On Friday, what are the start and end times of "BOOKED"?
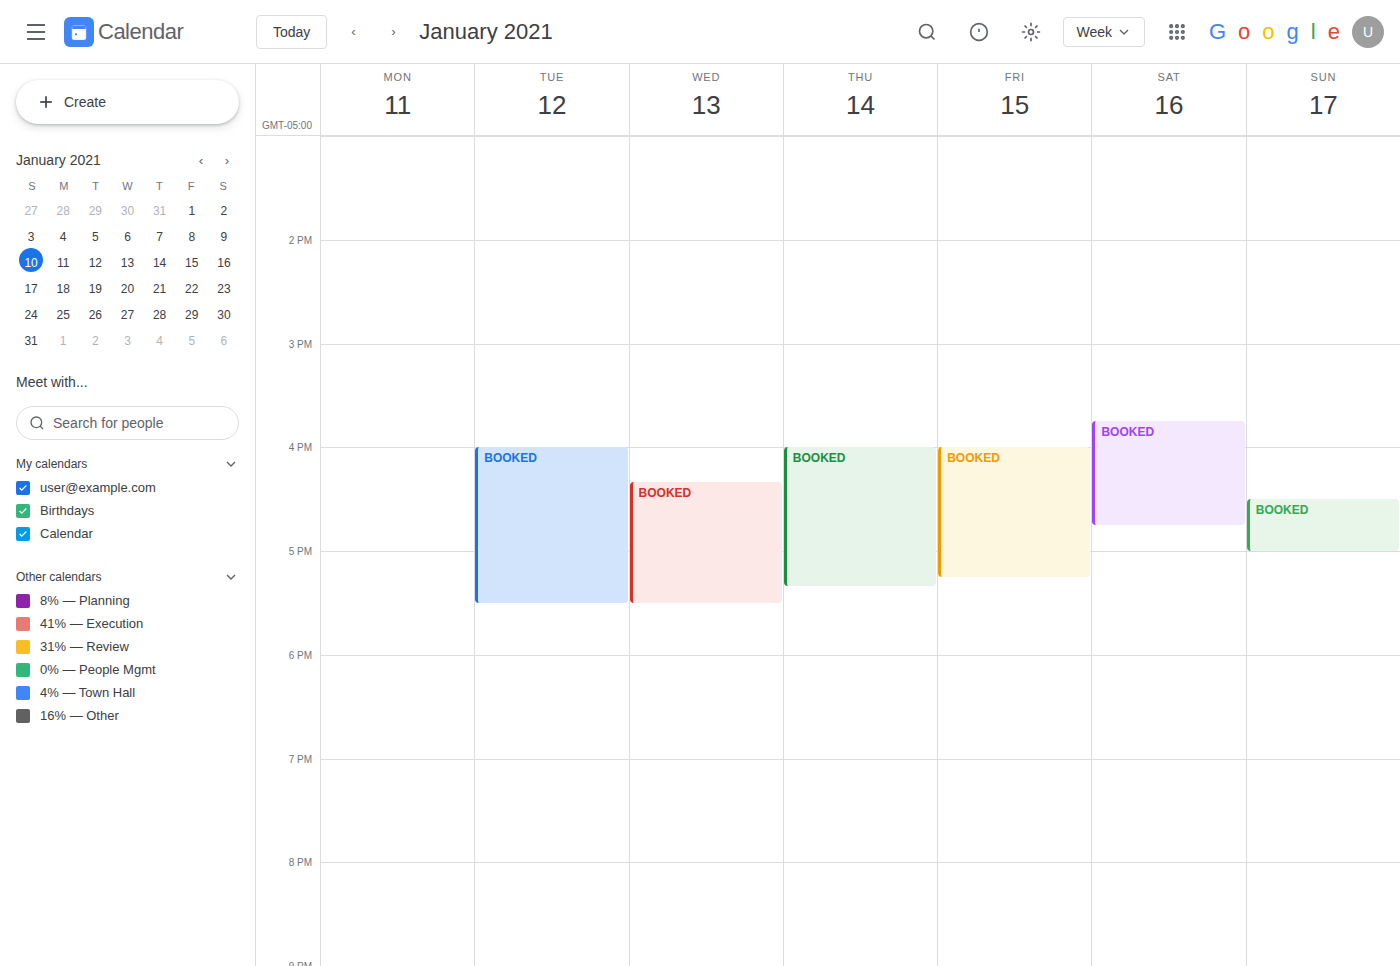
4:00 PM to 5:15 PM